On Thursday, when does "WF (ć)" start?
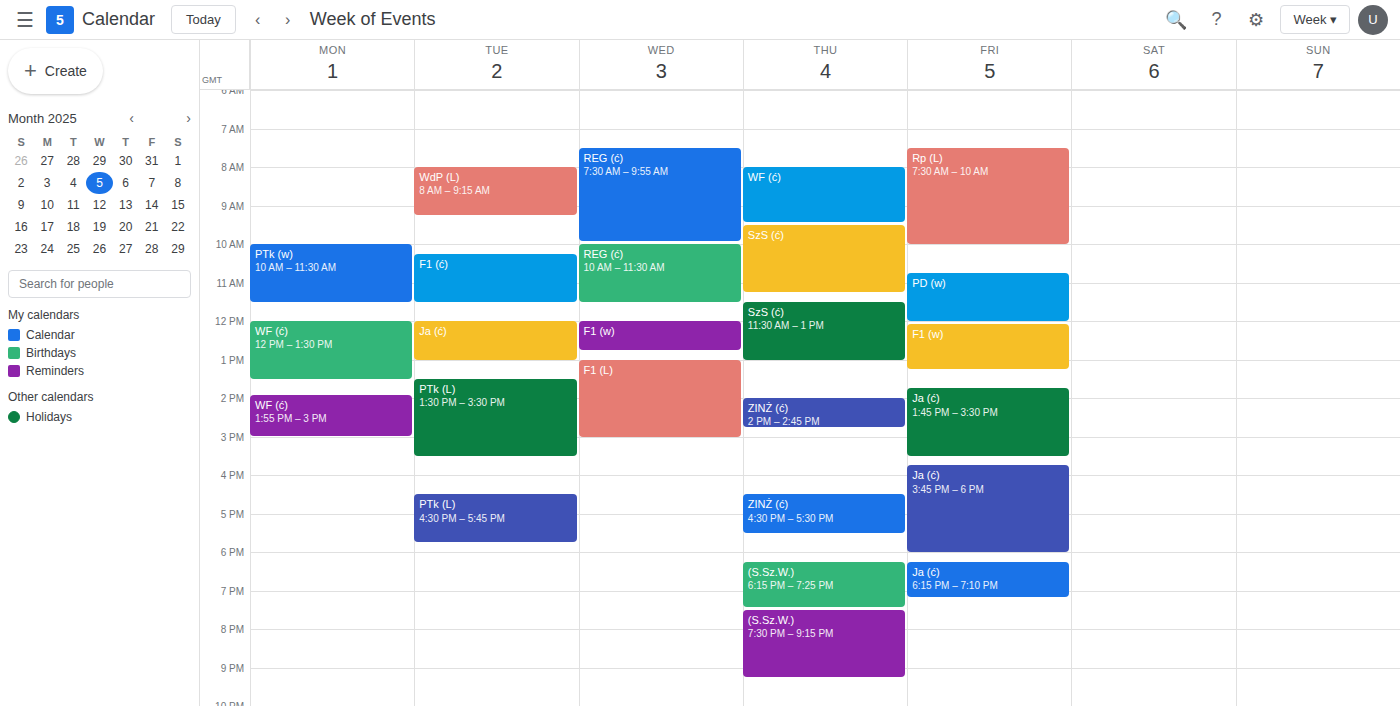
8:00 AM